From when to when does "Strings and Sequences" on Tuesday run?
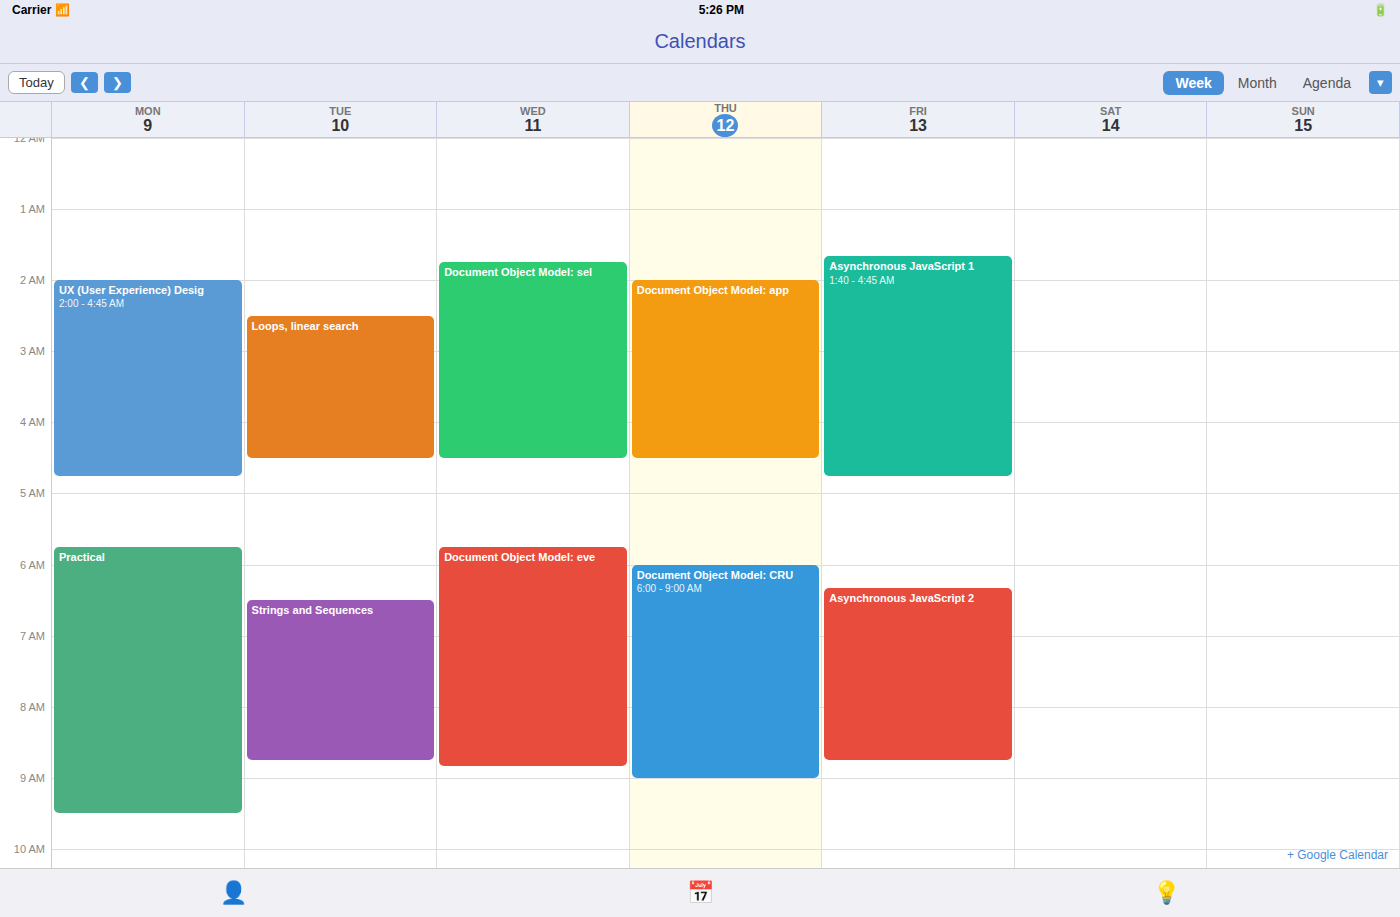
6:30 AM to 8:45 AM